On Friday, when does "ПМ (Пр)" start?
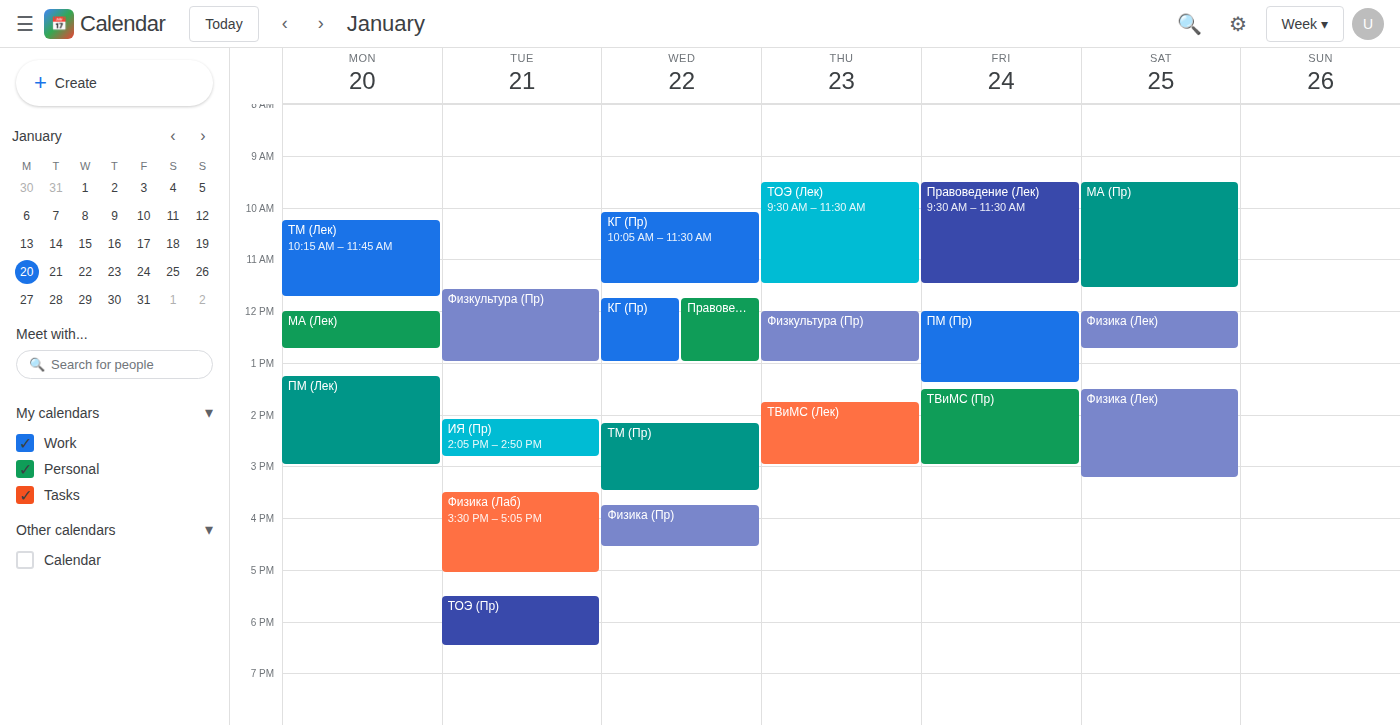
12:00 PM